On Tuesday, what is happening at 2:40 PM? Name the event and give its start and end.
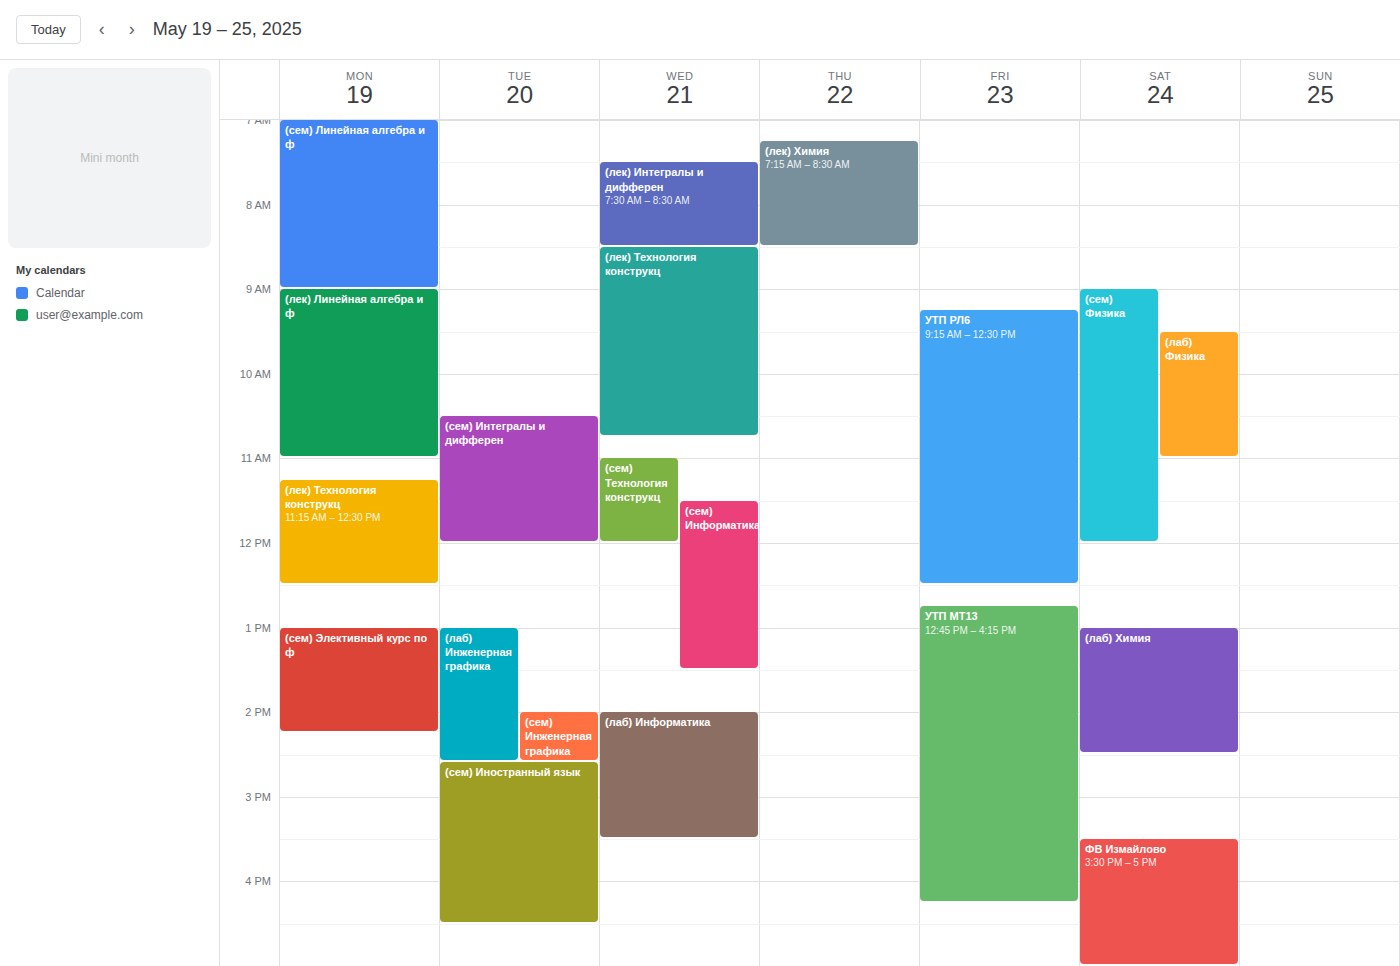
"(сем) Иностранный язык", 2:35 PM to 4:30 PM